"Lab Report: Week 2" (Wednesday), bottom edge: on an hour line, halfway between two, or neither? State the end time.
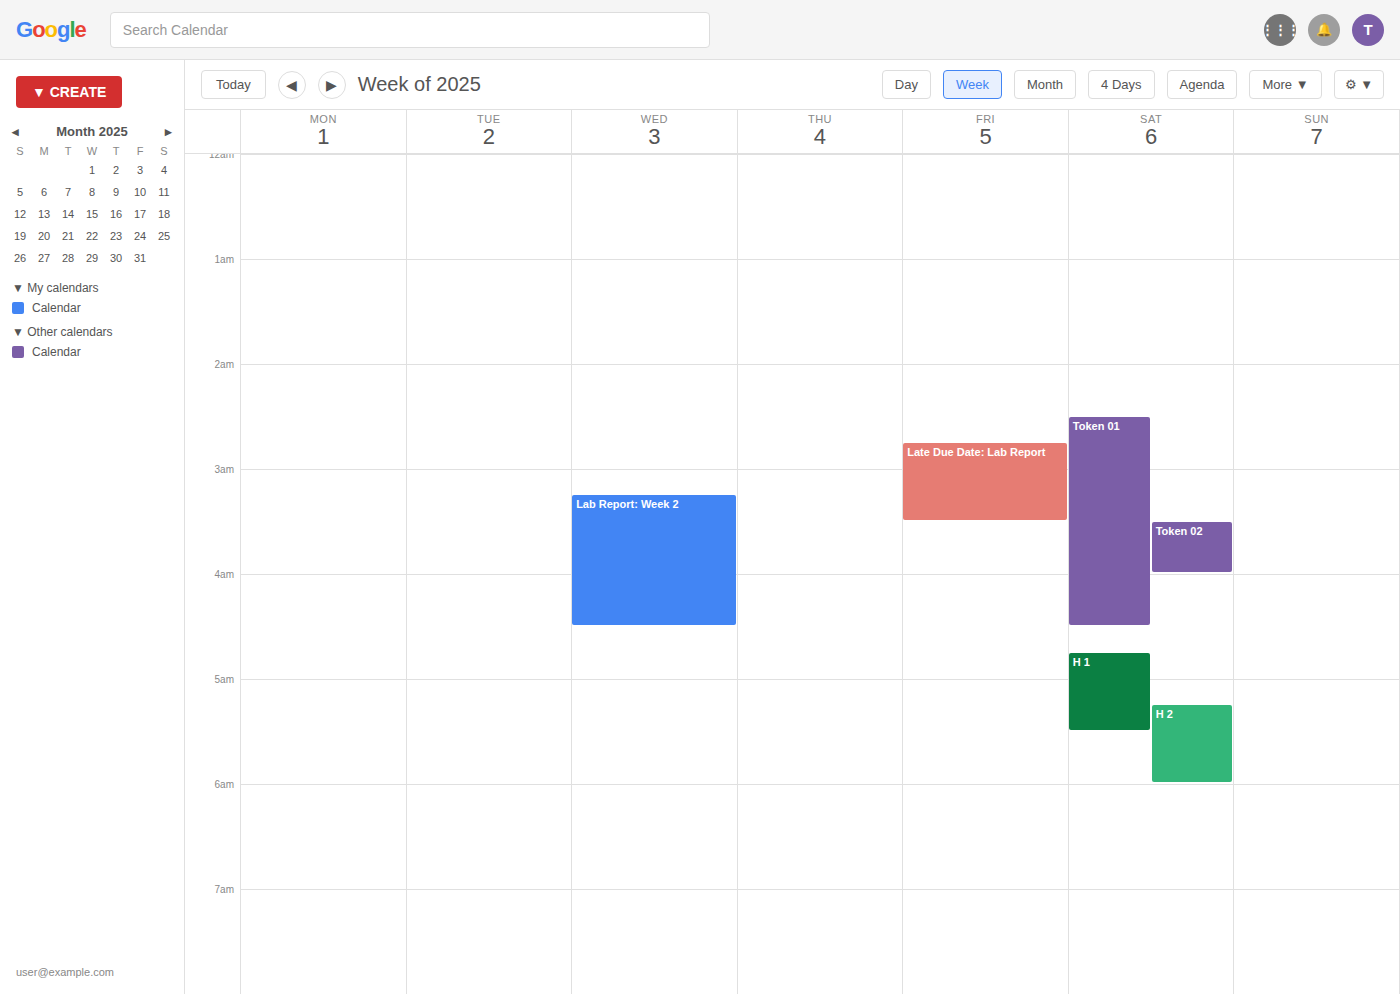
4:30 AM -- halfway between the 4 AM and 5 AM lines.